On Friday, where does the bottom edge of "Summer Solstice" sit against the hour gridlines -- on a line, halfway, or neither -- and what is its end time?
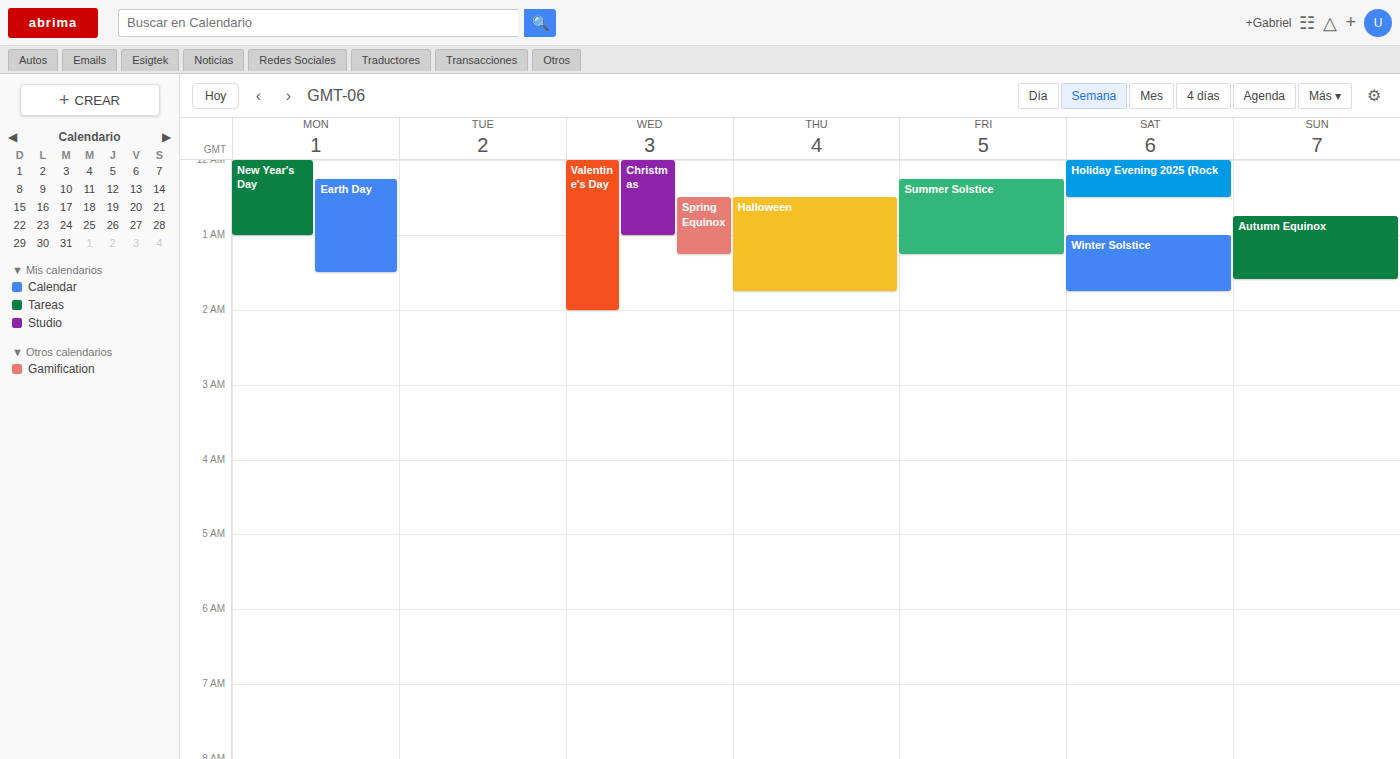
01:15 -- neither: a quarter of the way from the 01:00 line to the 02:00 line.